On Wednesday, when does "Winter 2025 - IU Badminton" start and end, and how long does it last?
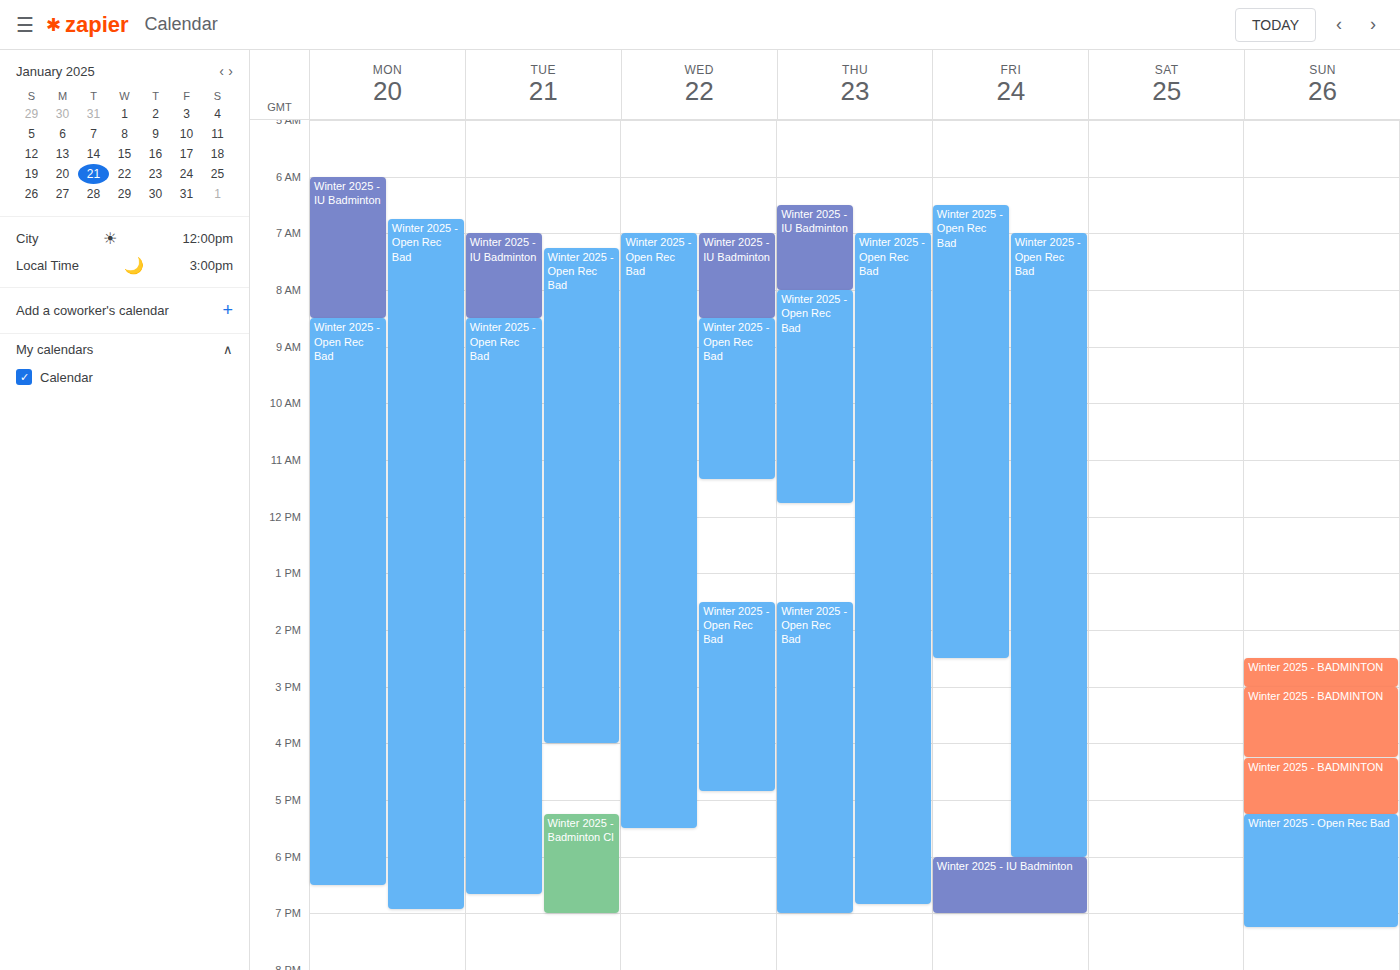
7:00 AM to 8:30 AM, 1 hour 30 minutes